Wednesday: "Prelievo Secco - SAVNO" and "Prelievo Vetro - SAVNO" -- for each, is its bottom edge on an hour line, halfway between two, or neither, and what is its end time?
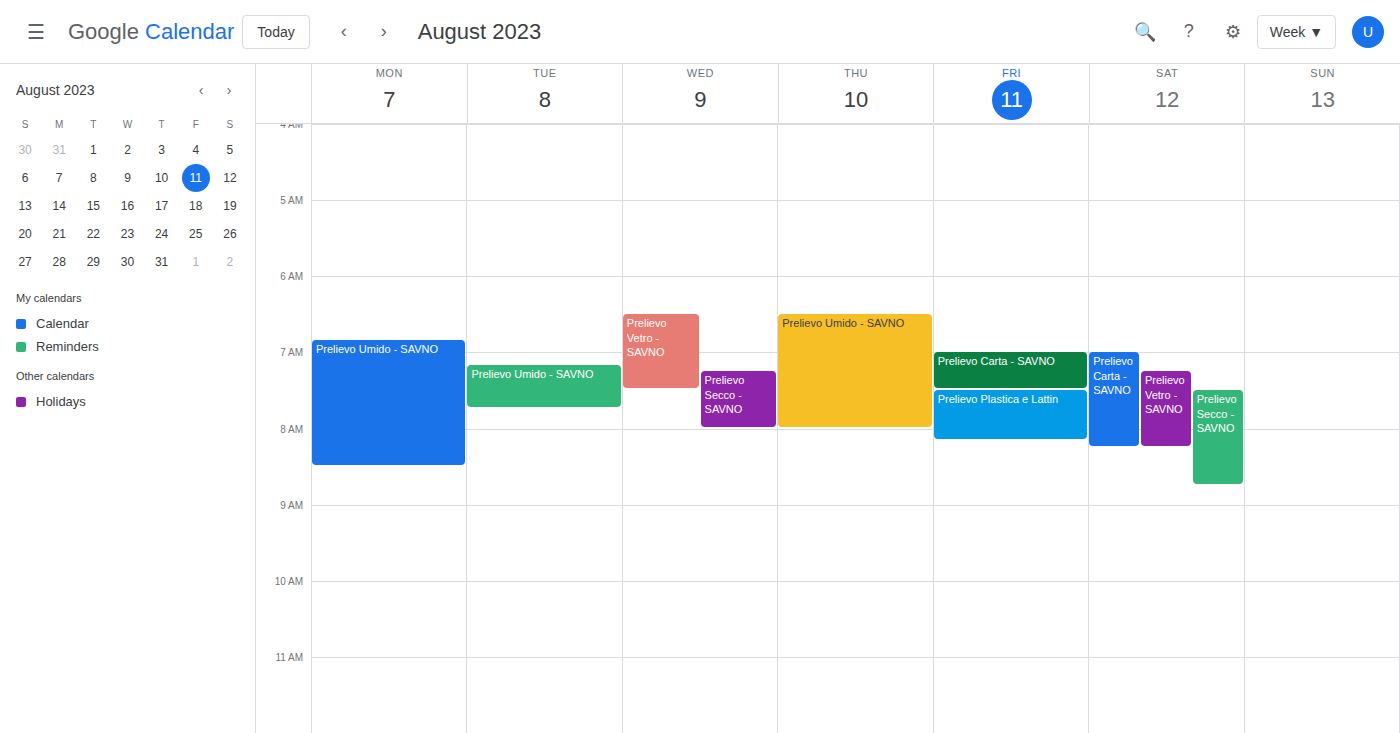
"Prelievo Secco - SAVNO": 8:00 AM, exactly on the 8 AM line. "Prelievo Vetro - SAVNO": 7:30 AM, halfway between the 7 AM and 8 AM lines.